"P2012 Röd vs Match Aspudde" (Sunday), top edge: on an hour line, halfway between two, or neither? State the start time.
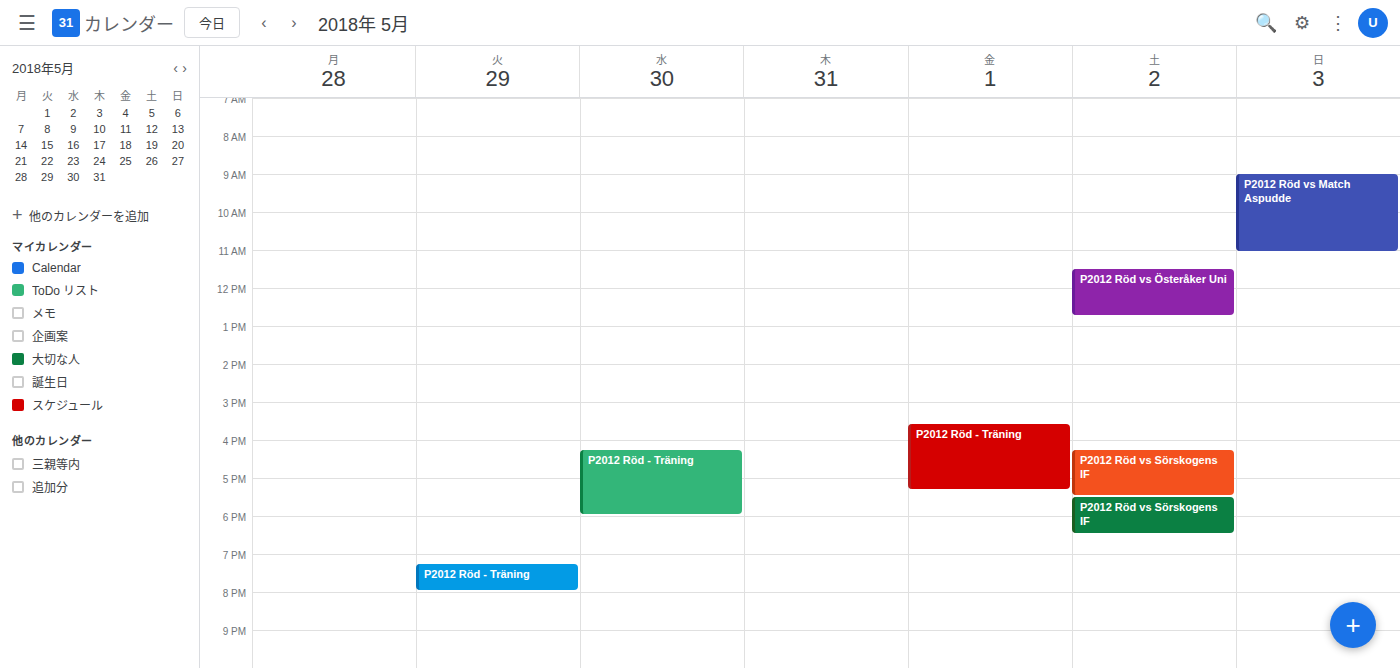
9:00 AM -- exactly on the 9 AM line.